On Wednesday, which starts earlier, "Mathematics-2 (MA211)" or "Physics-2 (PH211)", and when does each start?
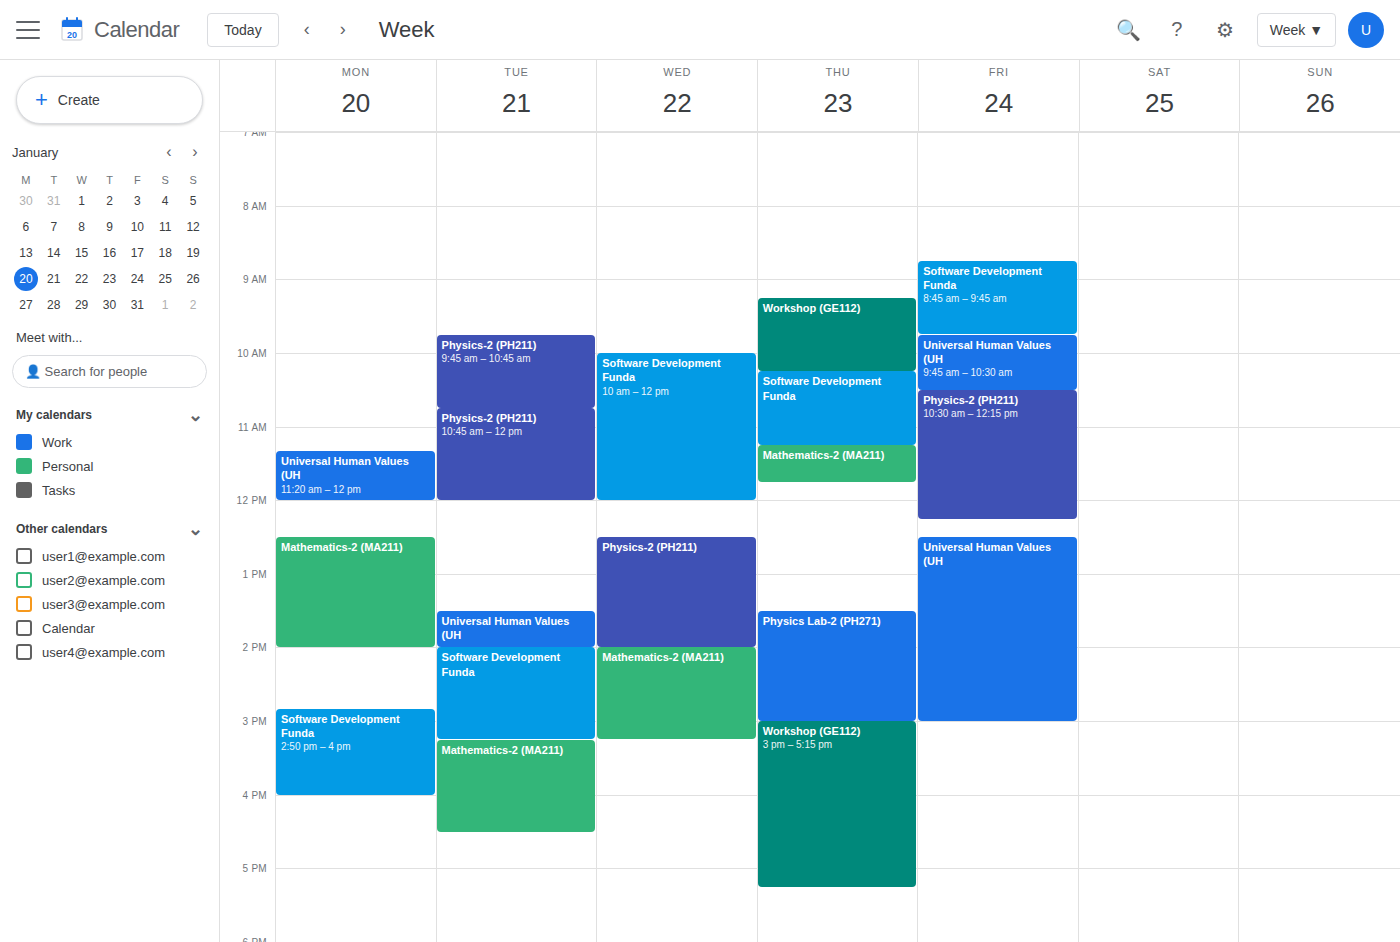
"Physics-2 (PH211)" 12:30 PM; "Mathematics-2 (MA211)" 2:00 PM.